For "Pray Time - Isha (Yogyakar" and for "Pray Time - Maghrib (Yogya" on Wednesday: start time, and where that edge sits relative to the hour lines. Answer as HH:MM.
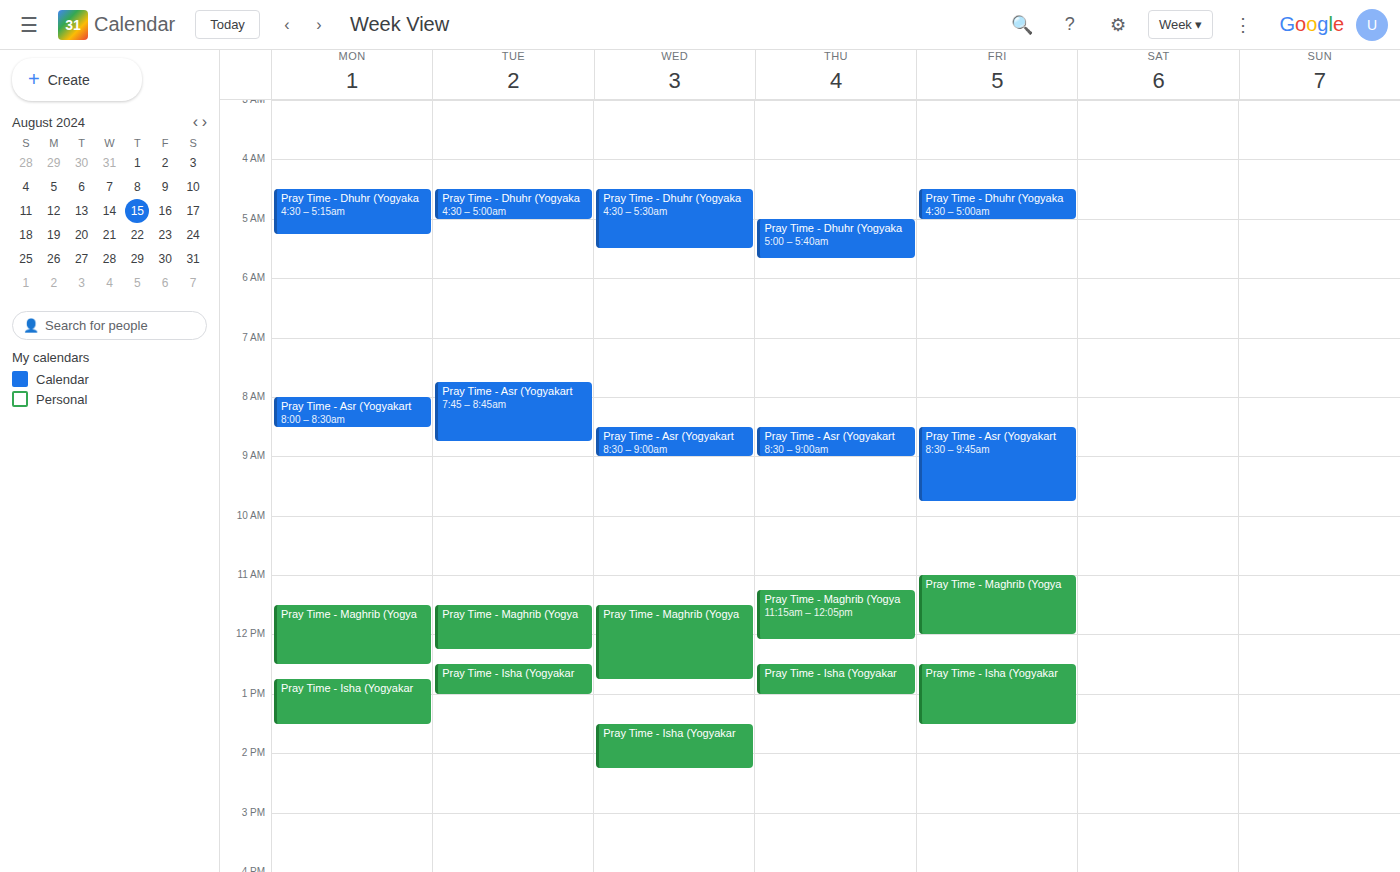
"Pray Time - Isha (Yogyakar": 13:30, halfway between the 13:00 and 14:00 lines. "Pray Time - Maghrib (Yogya": 11:30, halfway between the 11:00 and 12:00 lines.